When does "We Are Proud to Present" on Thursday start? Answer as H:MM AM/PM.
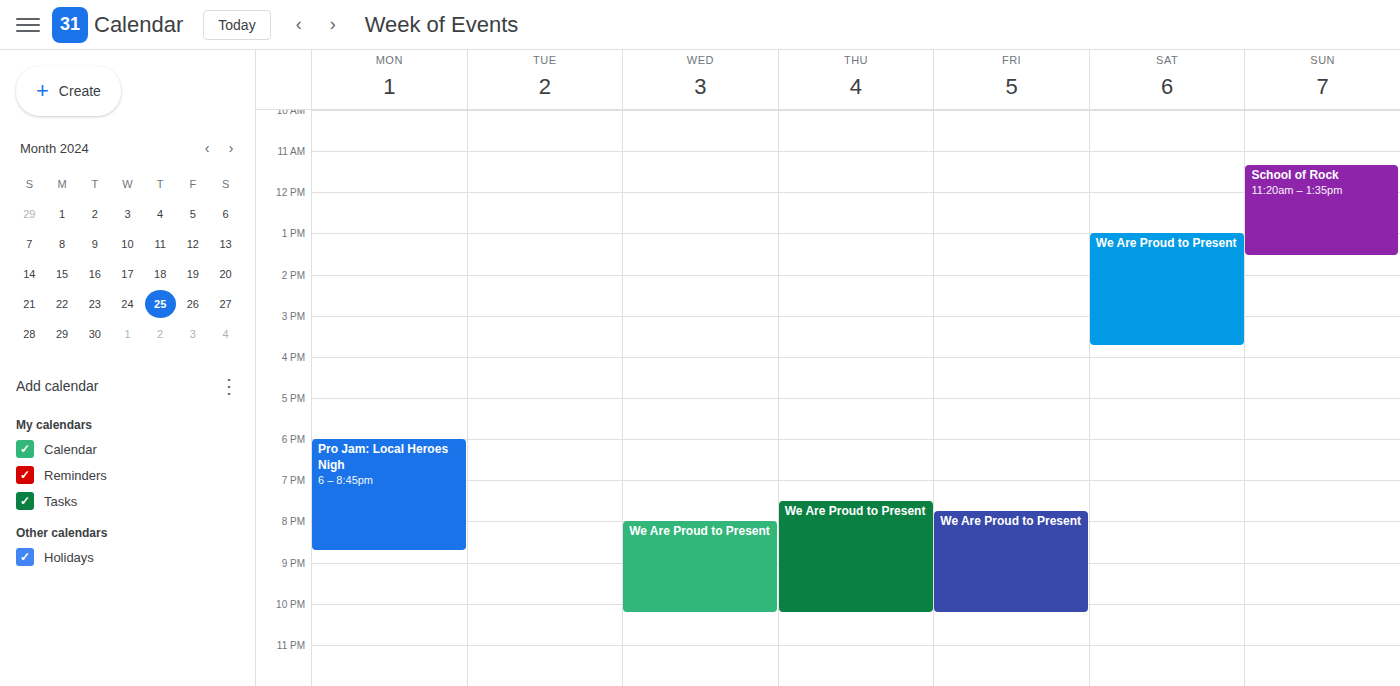
7:30 PM